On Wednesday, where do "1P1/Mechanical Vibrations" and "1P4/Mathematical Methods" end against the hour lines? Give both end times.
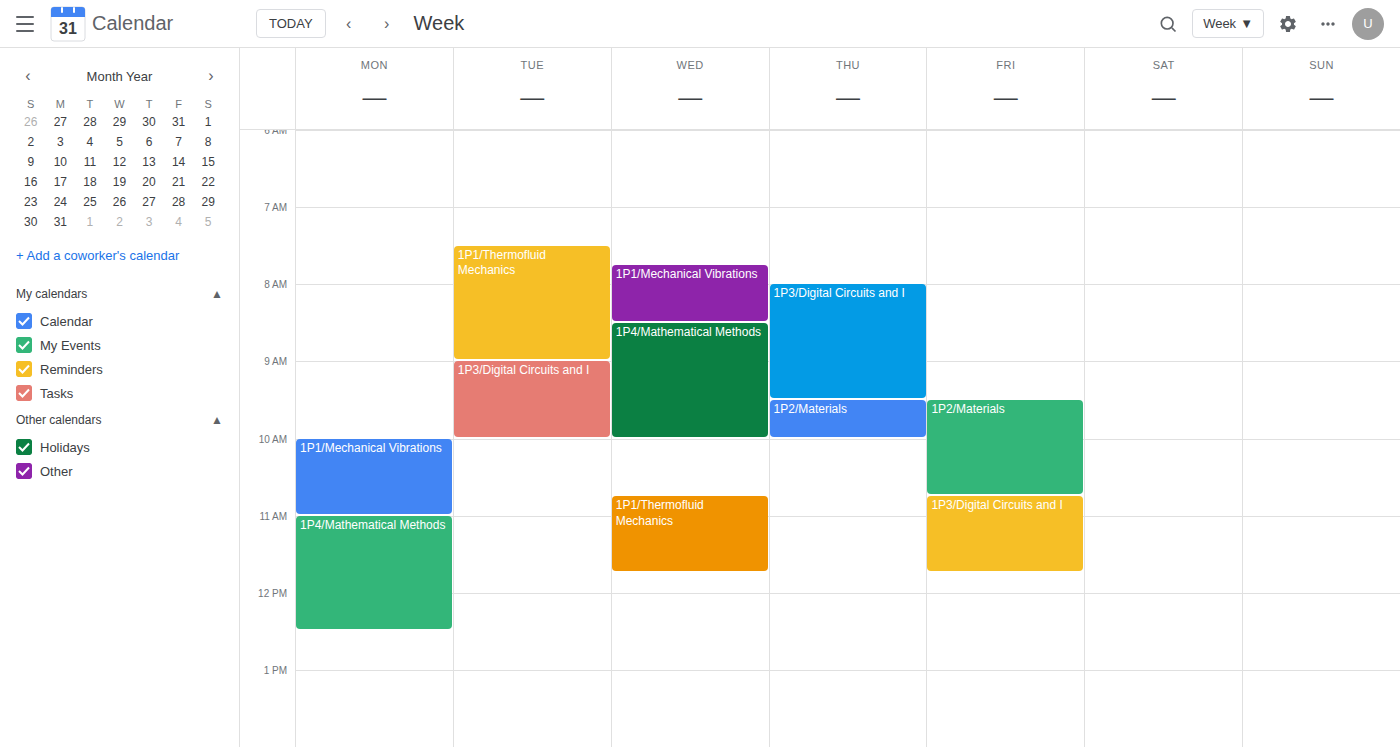
"1P1/Mechanical Vibrations": 8:30 AM, halfway between the 8 AM and 9 AM lines. "1P4/Mathematical Methods": 10:00 AM, exactly on the 10 AM line.